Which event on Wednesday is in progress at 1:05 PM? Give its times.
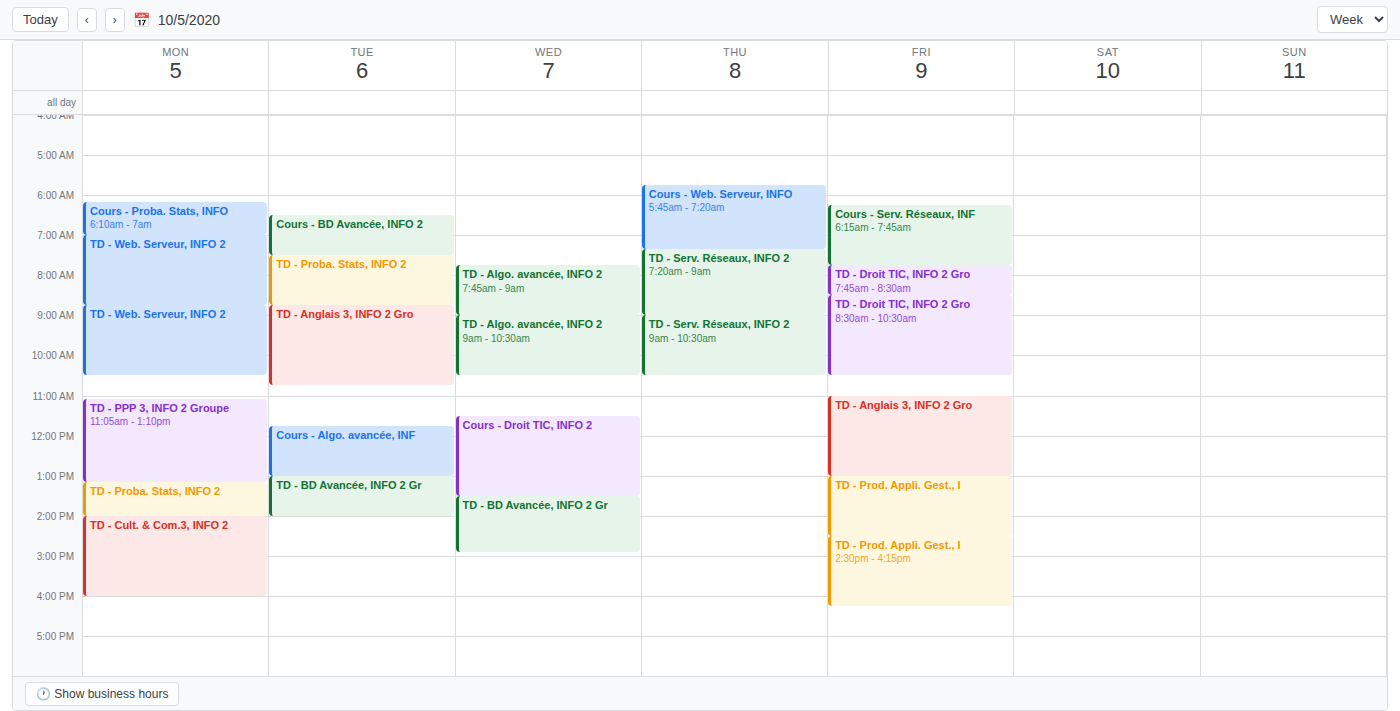
"Cours - Droit TIC, INFO 2", 11:30 AM to 1:30 PM